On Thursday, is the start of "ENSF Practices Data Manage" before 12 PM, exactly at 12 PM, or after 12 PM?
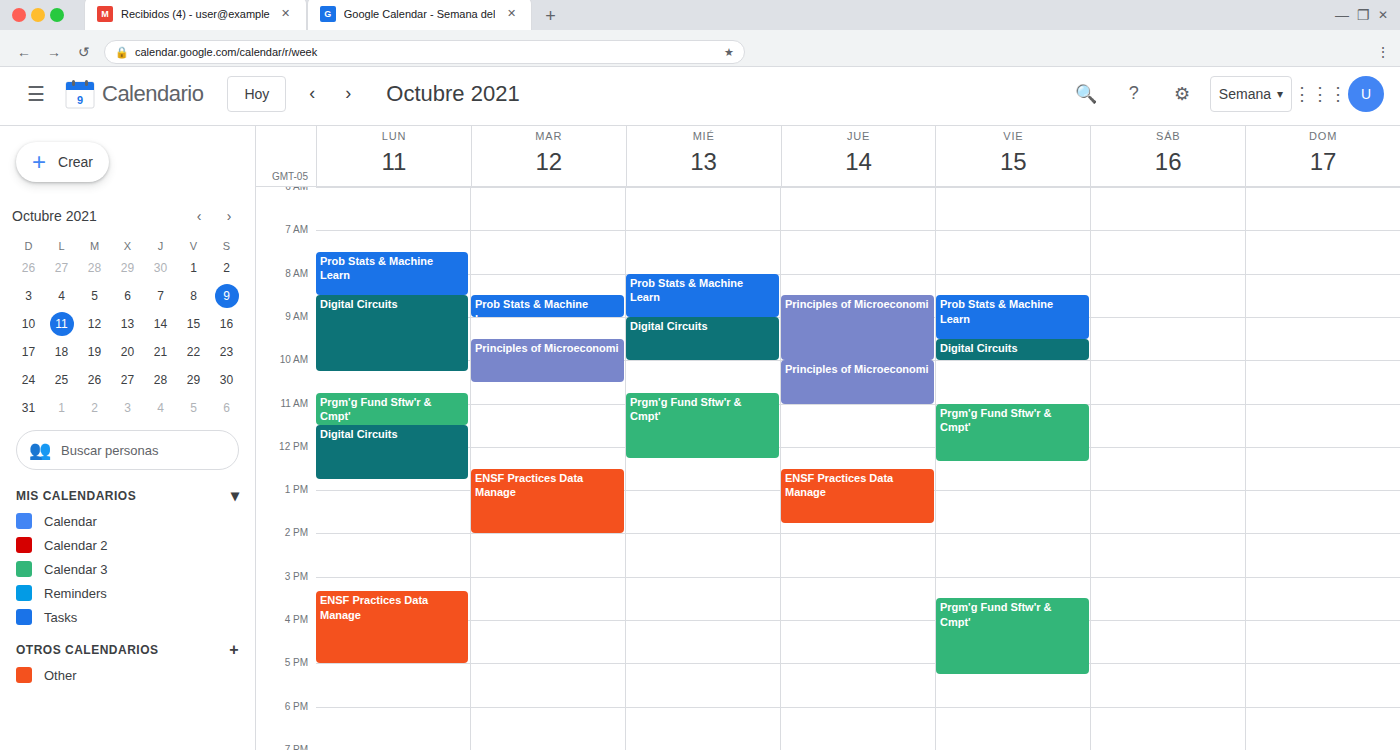
12:30 PM -- after 12 PM, 30 minutes below the 12 PM line.